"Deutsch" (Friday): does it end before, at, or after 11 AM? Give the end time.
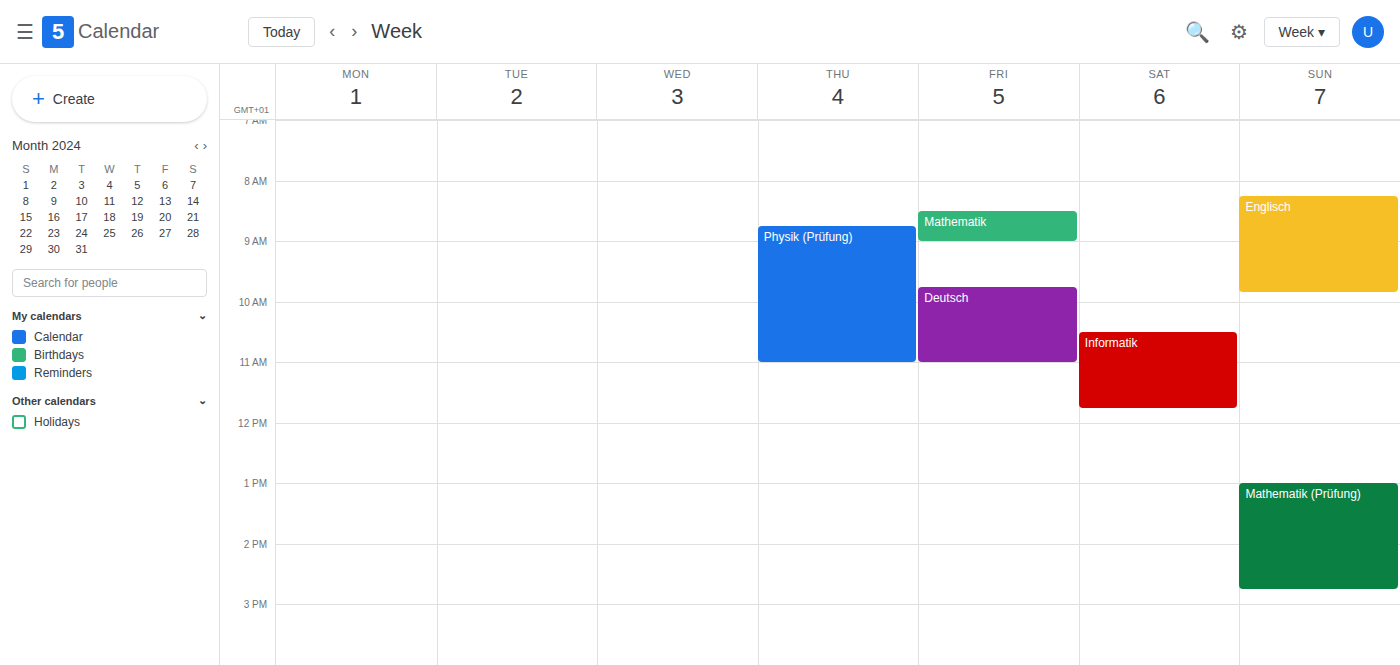
11:00 AM -- exactly at 11 AM, on the 11 AM line.